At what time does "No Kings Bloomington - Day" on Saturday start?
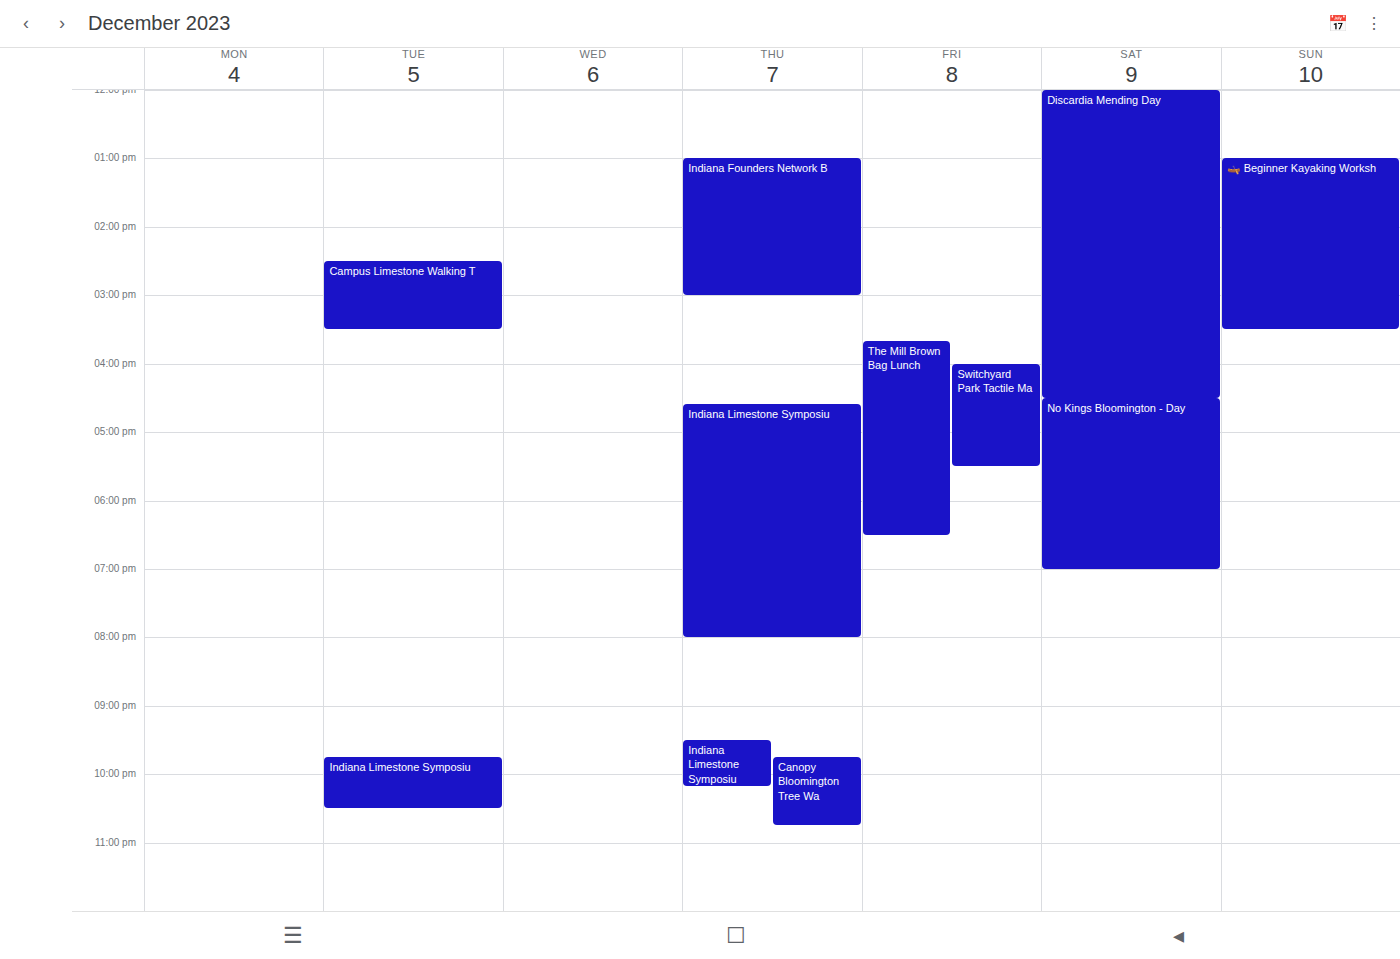
16:30